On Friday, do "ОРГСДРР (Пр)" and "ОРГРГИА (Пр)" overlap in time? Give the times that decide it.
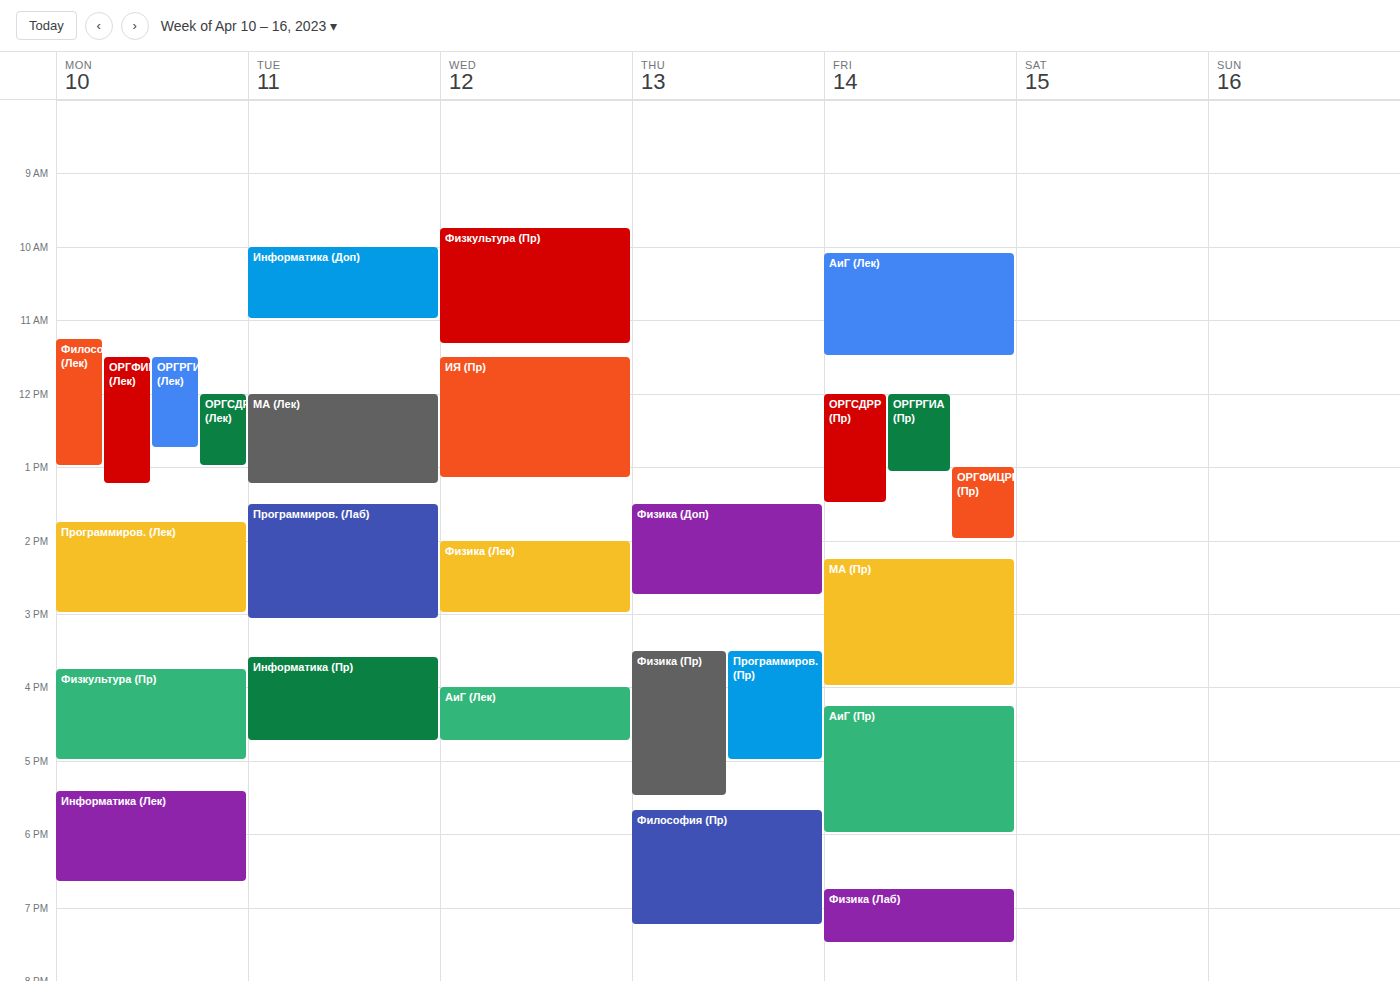
"ОРГРГИА (Пр)" runs 12:00 PM to 1:05 PM, inside "ОРГСДРР (Пр)" -- they overlap.